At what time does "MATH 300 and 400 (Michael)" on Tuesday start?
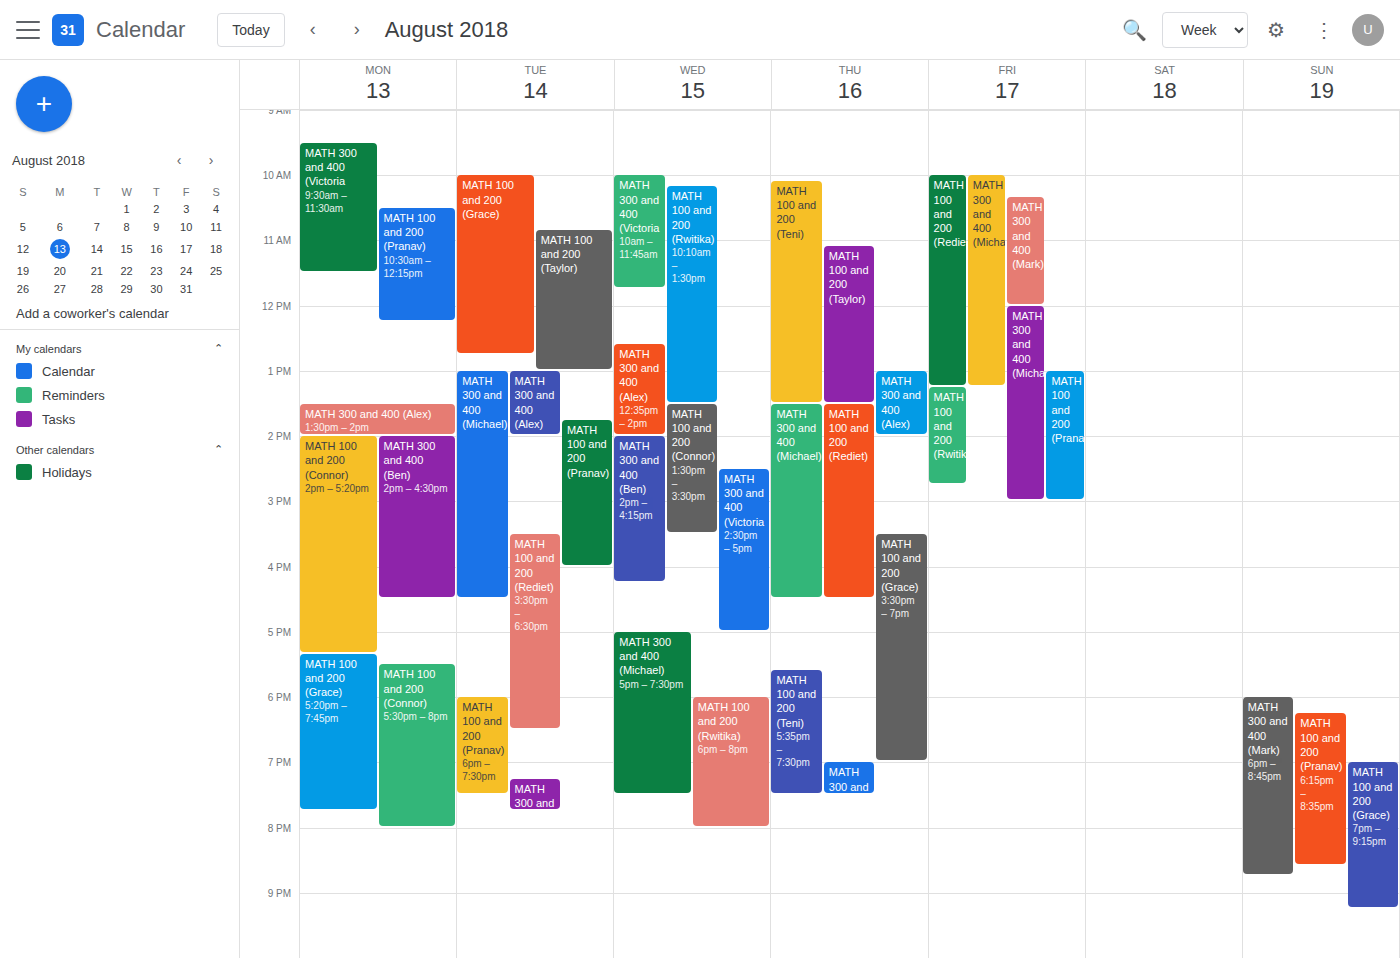
13:00